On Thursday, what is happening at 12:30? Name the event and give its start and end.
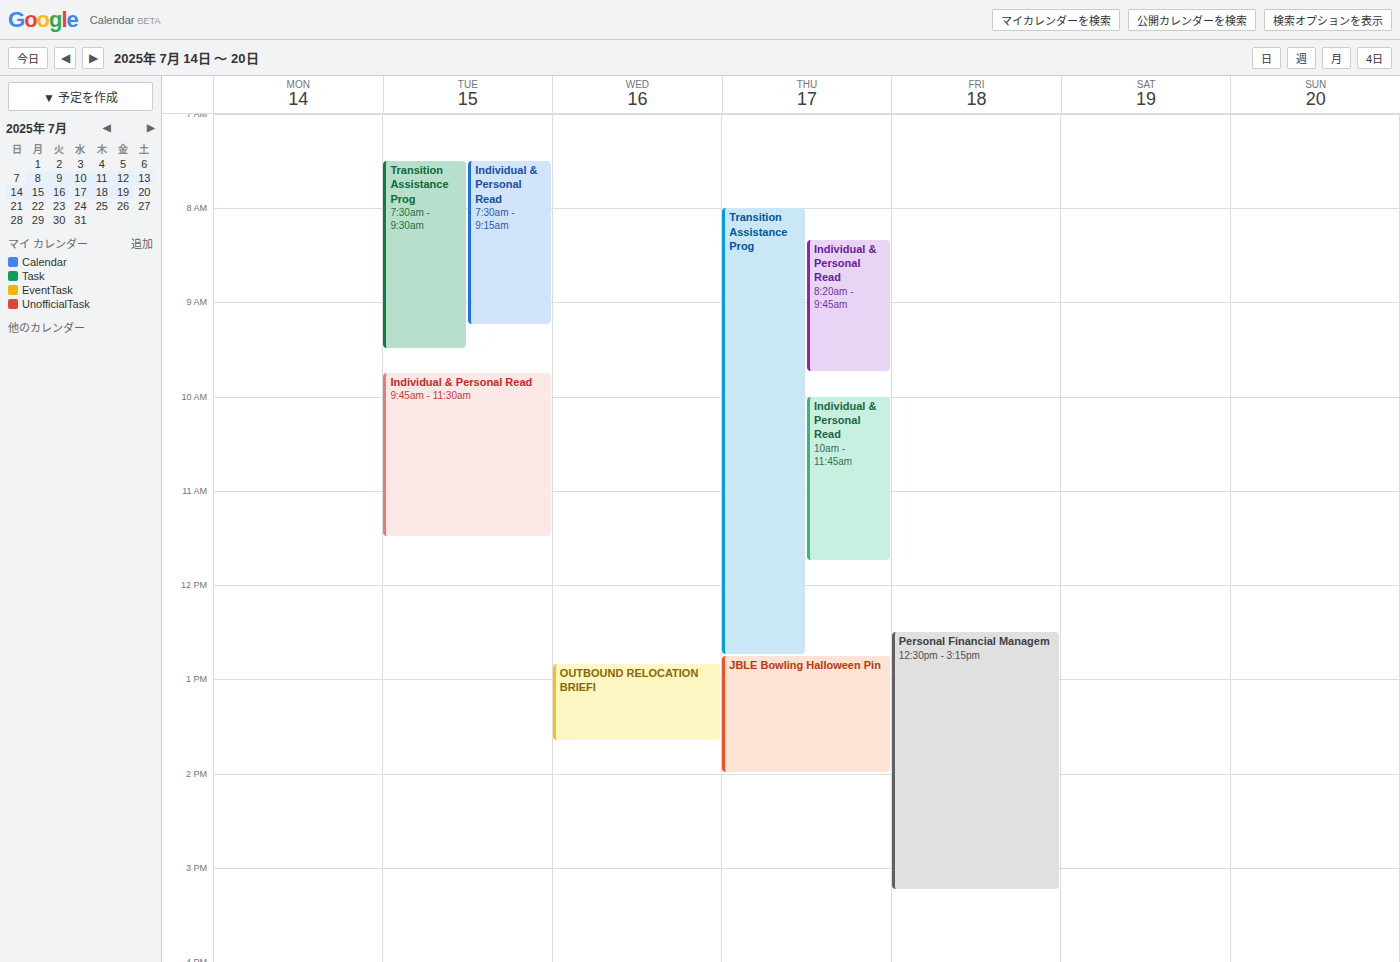
"Transition Assistance Prog", 08:00 to 12:45